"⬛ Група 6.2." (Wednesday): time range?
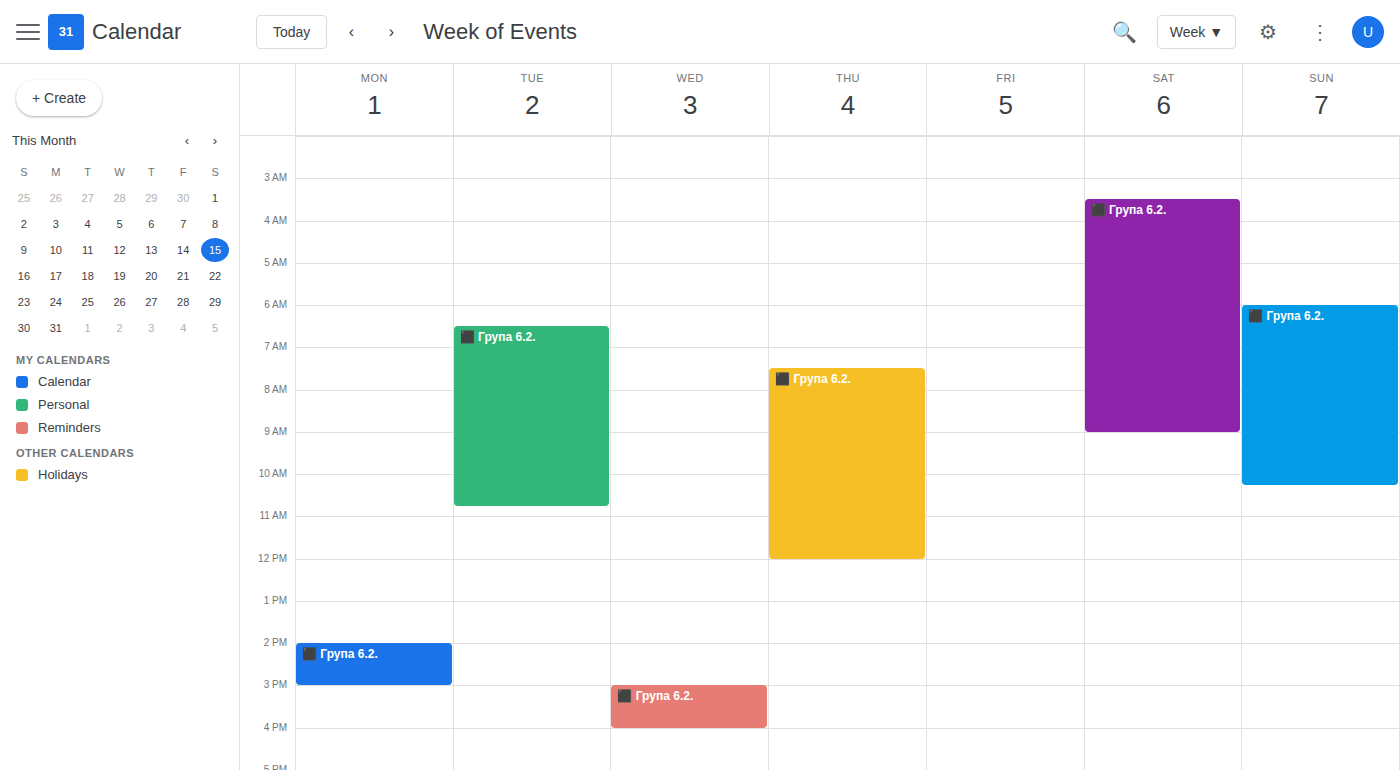
15:00 to 16:00